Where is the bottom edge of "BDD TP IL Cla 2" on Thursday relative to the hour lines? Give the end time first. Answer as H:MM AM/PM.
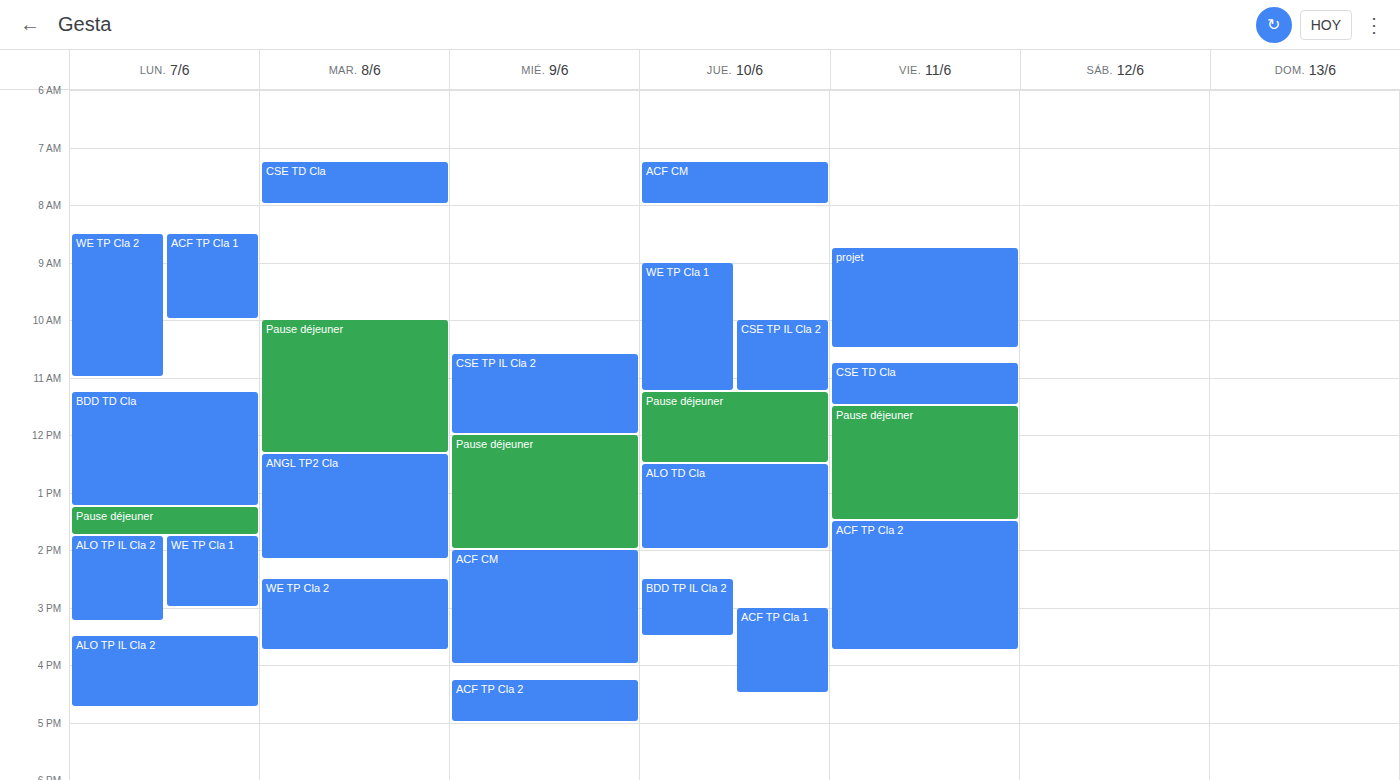
3:30 PM -- halfway between the 3 PM and 4 PM lines.